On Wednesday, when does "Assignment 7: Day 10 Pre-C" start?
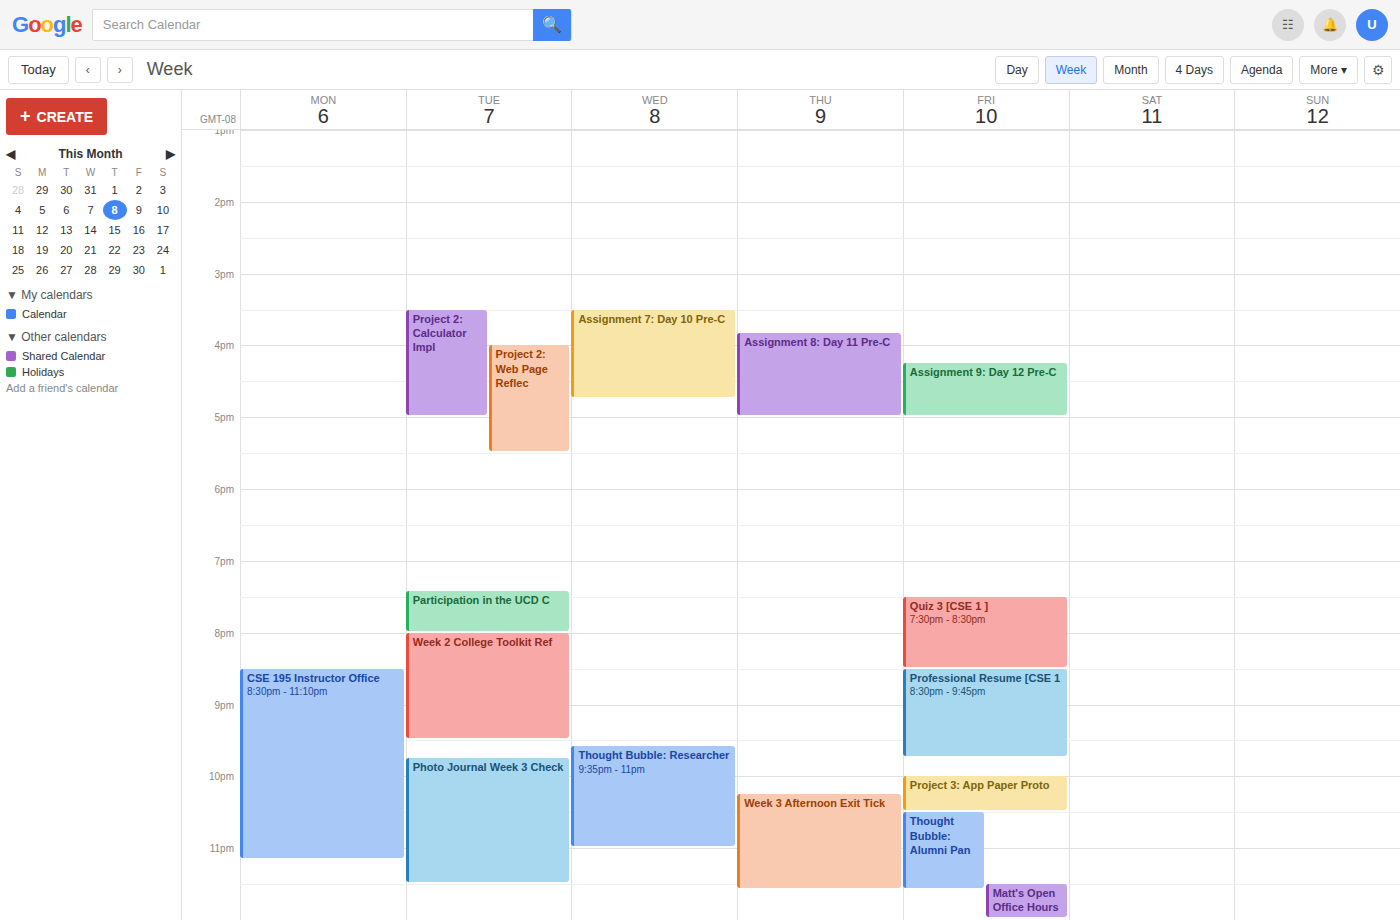
3:30 PM